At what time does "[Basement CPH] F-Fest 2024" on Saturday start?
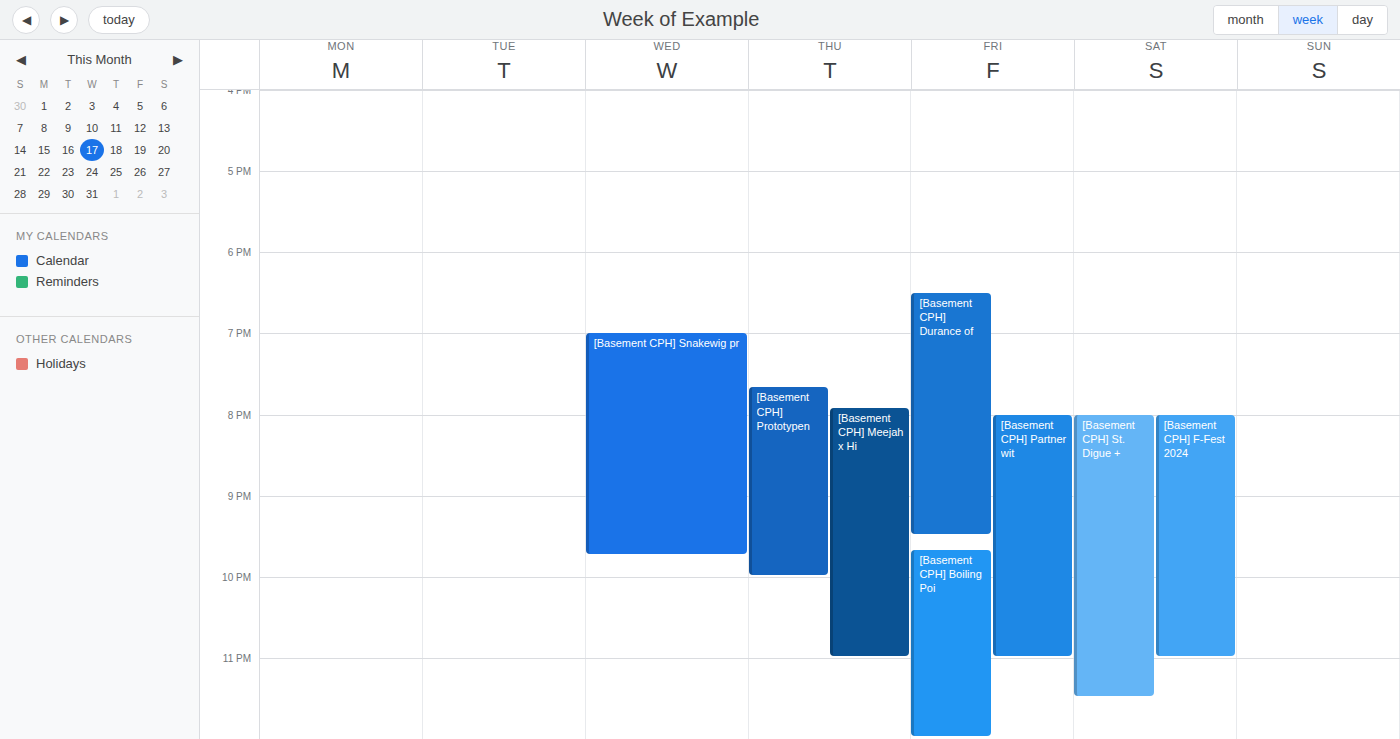
8:00 PM